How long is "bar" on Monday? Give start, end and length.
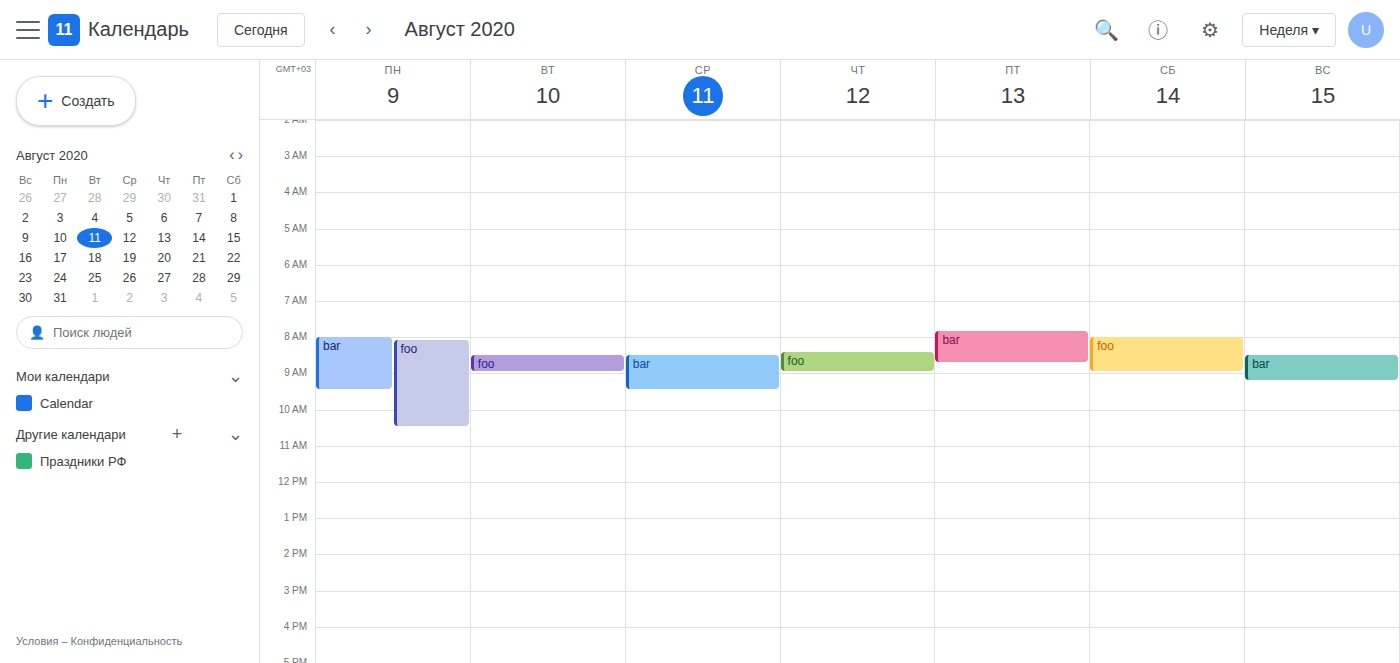
8:00 AM to 9:30 AM, 1 hour 30 minutes